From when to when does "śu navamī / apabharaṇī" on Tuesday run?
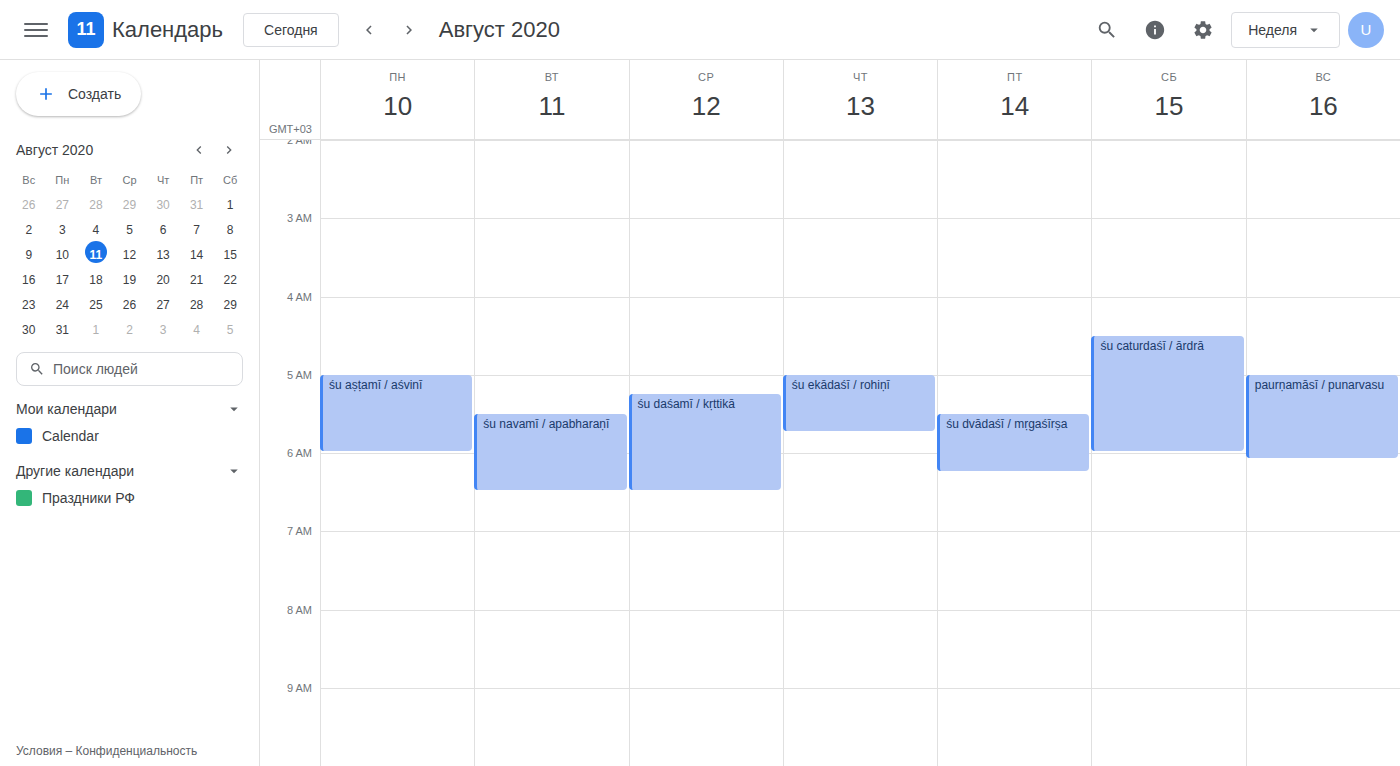
5:30 AM to 6:30 AM